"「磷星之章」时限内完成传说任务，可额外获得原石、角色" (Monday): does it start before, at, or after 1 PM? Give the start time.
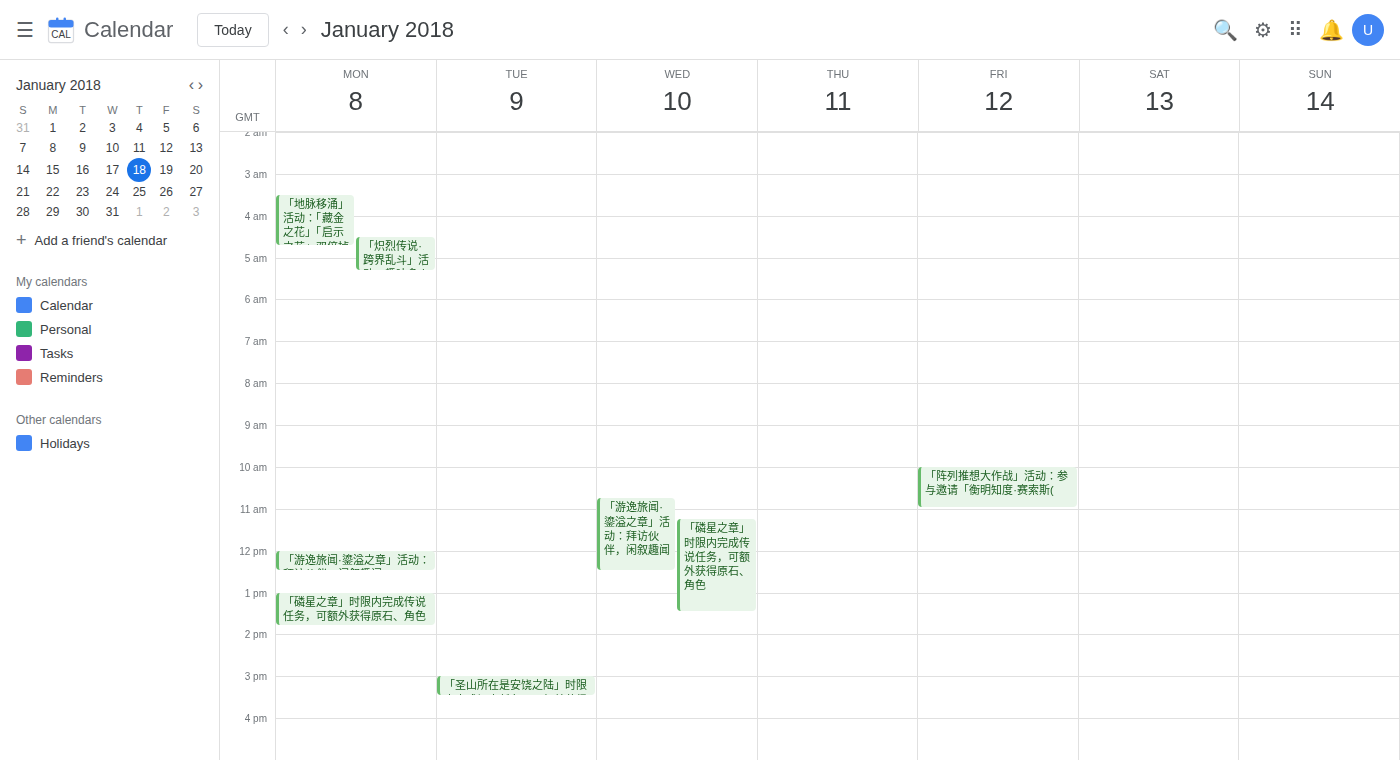
1:00 PM -- exactly at 1 PM, on the 1 PM line.